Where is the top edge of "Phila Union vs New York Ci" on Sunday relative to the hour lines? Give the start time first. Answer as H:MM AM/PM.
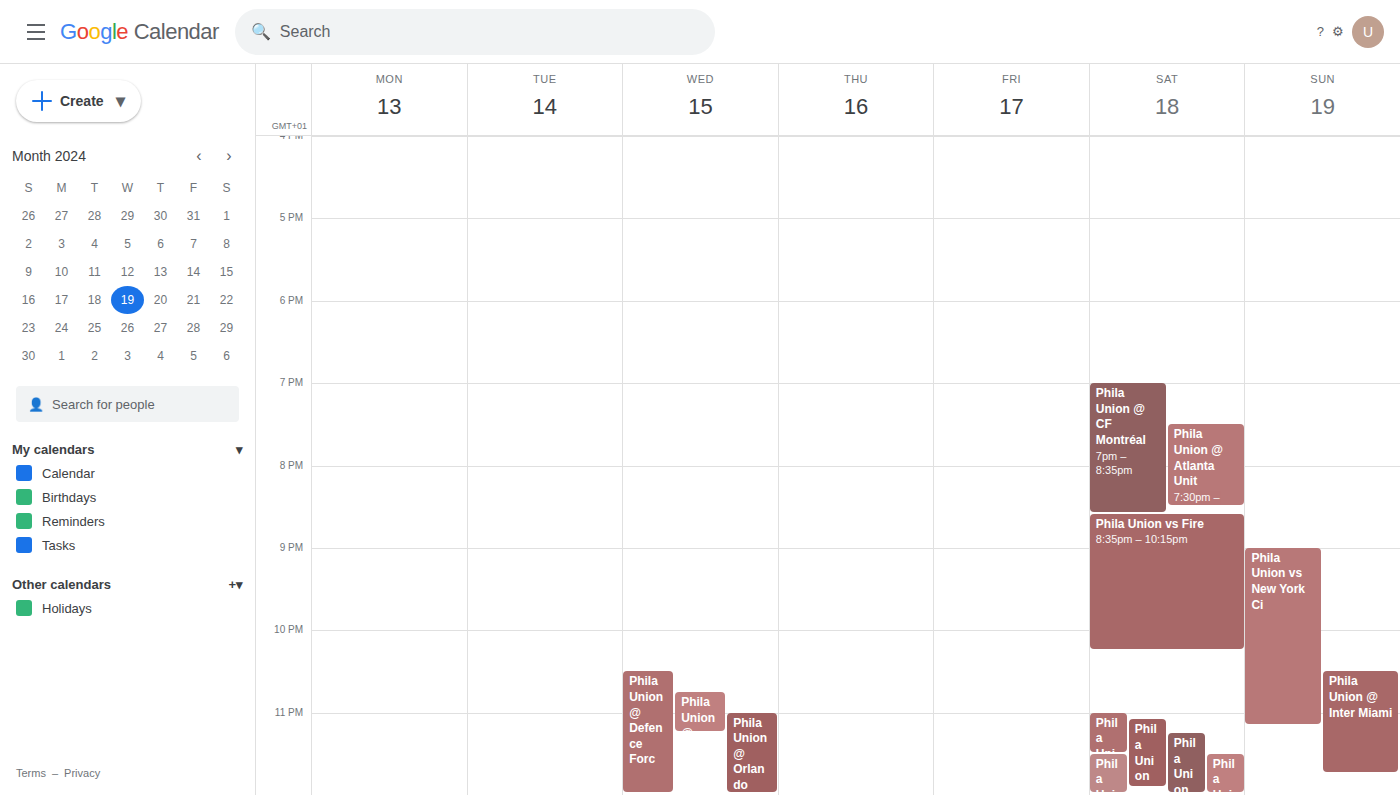
9:00 PM -- exactly on the 9 PM line.